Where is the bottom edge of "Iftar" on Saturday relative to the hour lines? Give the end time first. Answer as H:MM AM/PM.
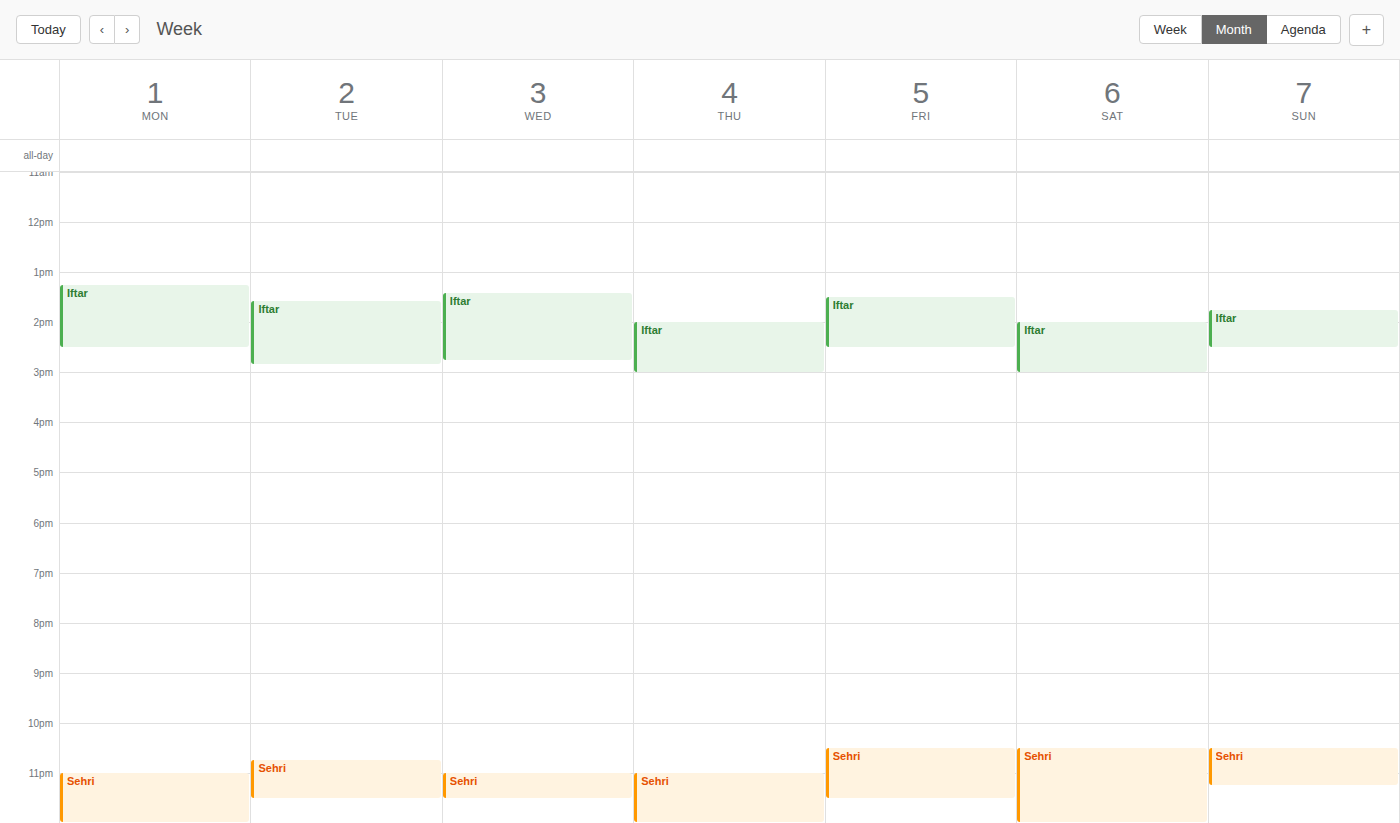
3:00 PM -- exactly on the 3 PM line.